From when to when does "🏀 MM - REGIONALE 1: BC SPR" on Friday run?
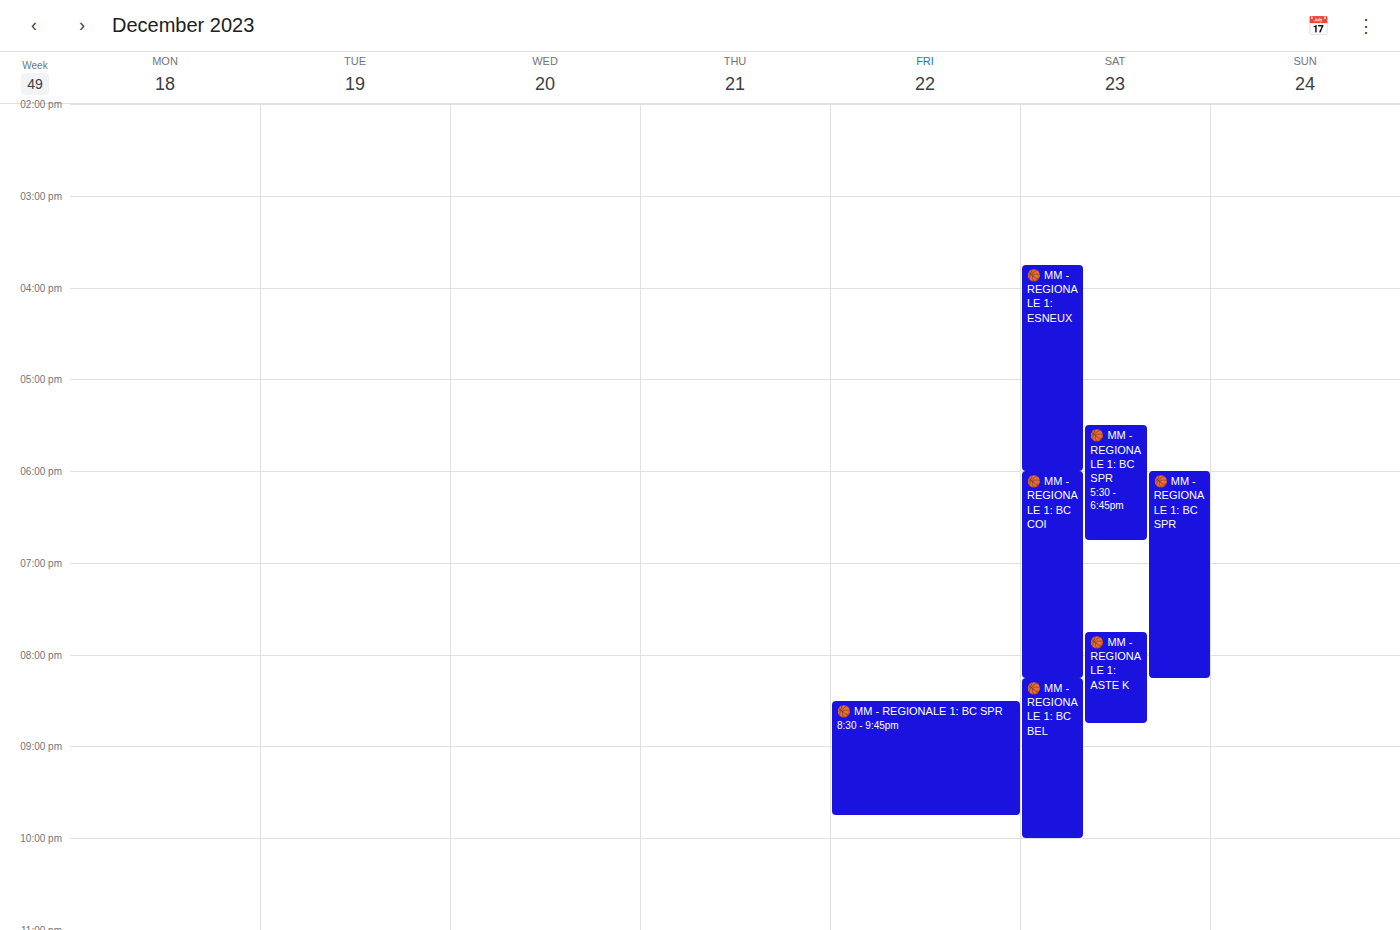
8:30 PM to 9:45 PM